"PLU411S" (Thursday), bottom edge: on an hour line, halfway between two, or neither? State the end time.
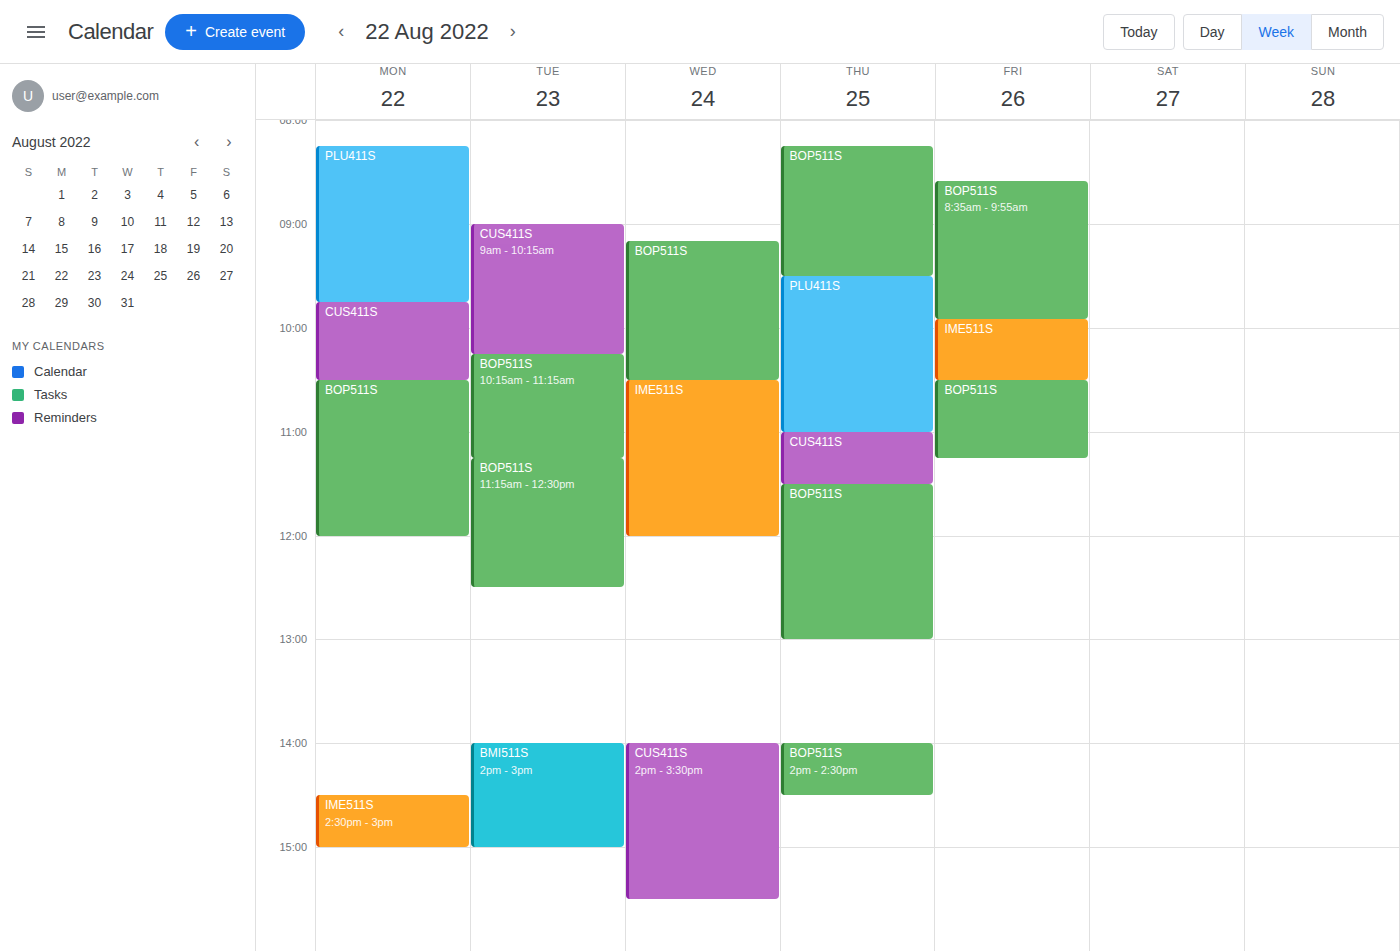
11:00 AM -- exactly on the 11 AM line.